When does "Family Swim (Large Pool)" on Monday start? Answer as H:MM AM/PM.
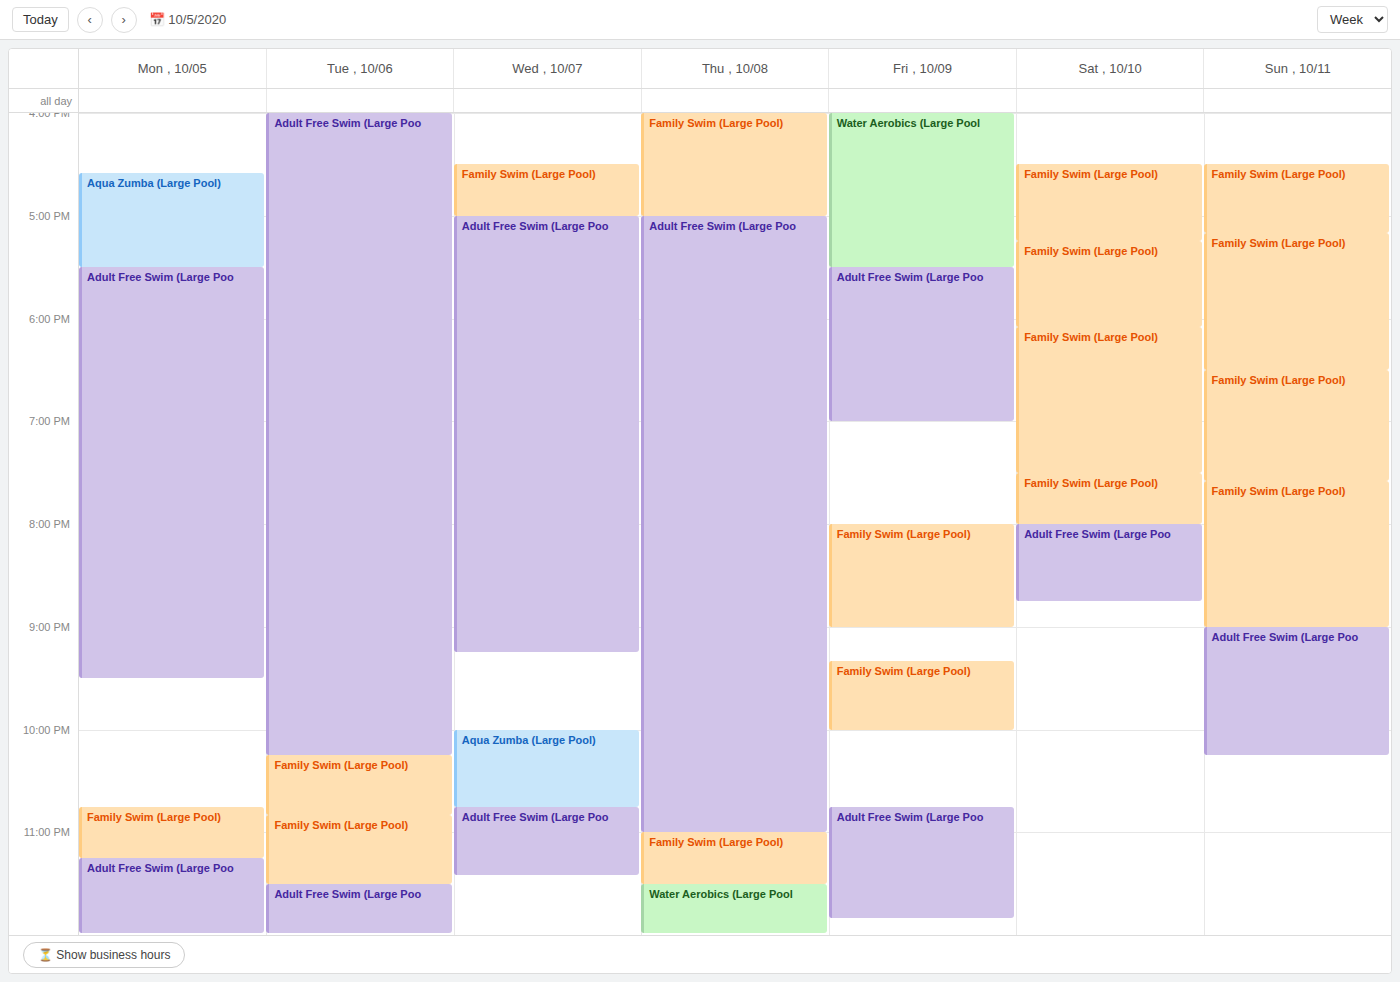
10:45 PM